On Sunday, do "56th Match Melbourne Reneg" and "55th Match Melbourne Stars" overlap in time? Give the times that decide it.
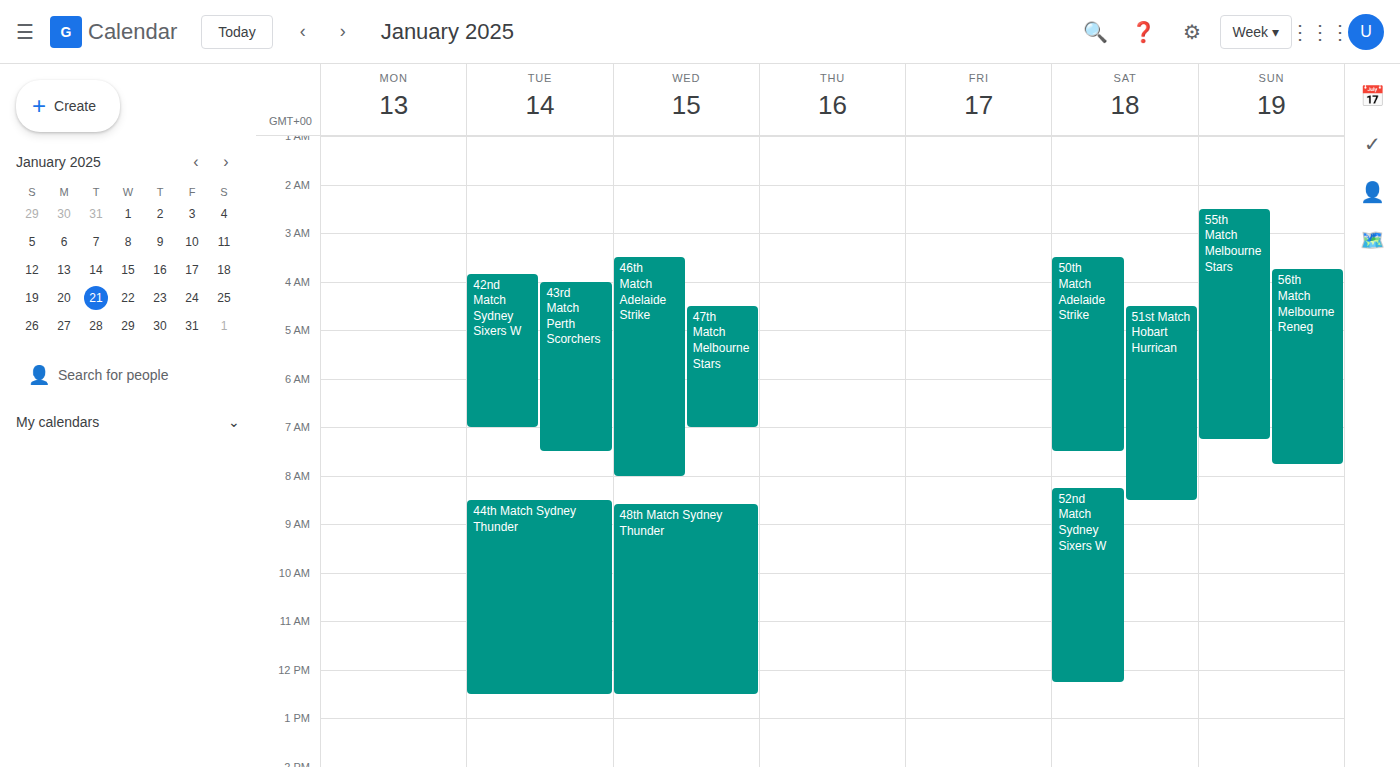
"56th Match Melbourne Reneg" starts at 3:45 AM, before "55th Match Melbourne Stars" ends at 7:15 AM -- they overlap.